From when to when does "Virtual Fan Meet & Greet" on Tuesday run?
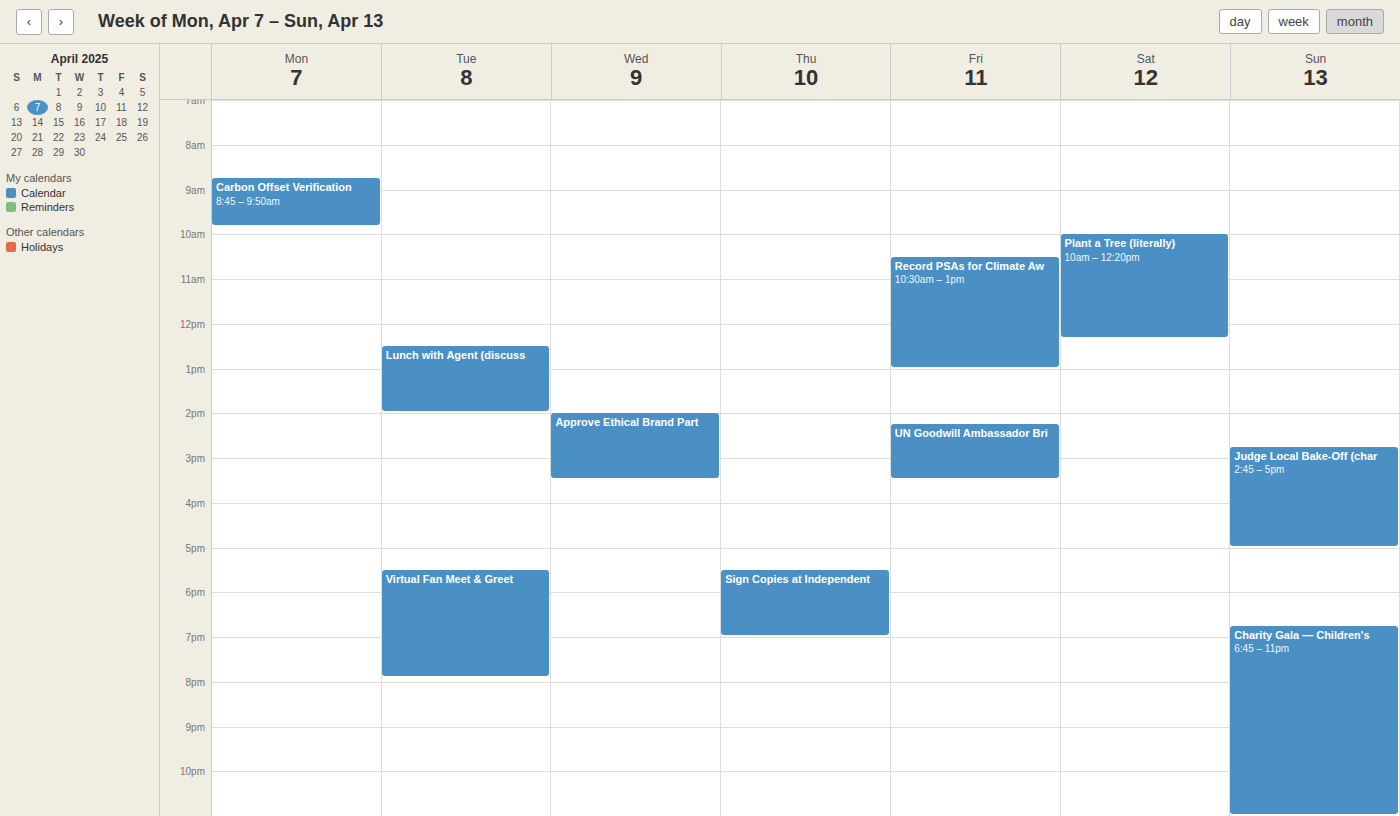
5:30 PM to 7:55 PM